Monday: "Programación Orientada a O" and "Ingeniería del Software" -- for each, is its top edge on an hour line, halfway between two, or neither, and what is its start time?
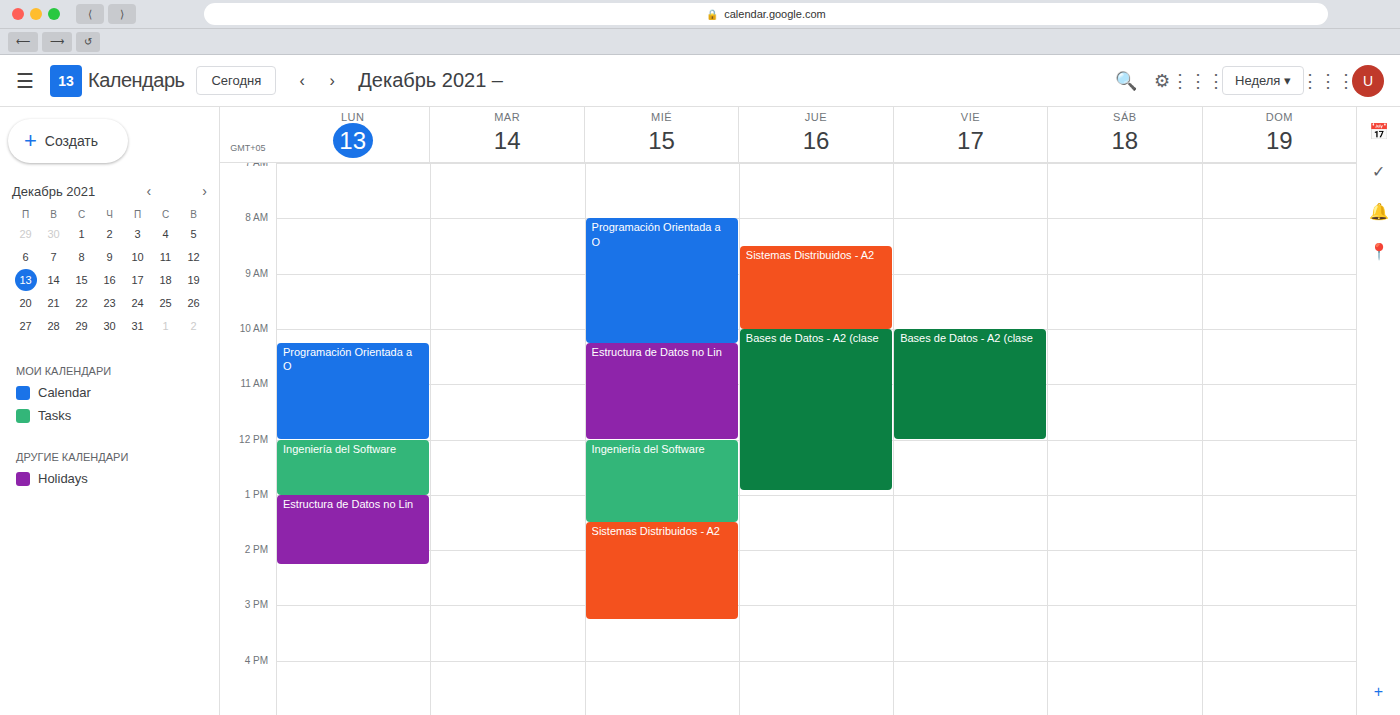
"Programación Orientada a O": 10:15, neither: a quarter of the way from the 10:00 line to the 11:00 line. "Ingeniería del Software": 12:00, exactly on the 12:00 line.